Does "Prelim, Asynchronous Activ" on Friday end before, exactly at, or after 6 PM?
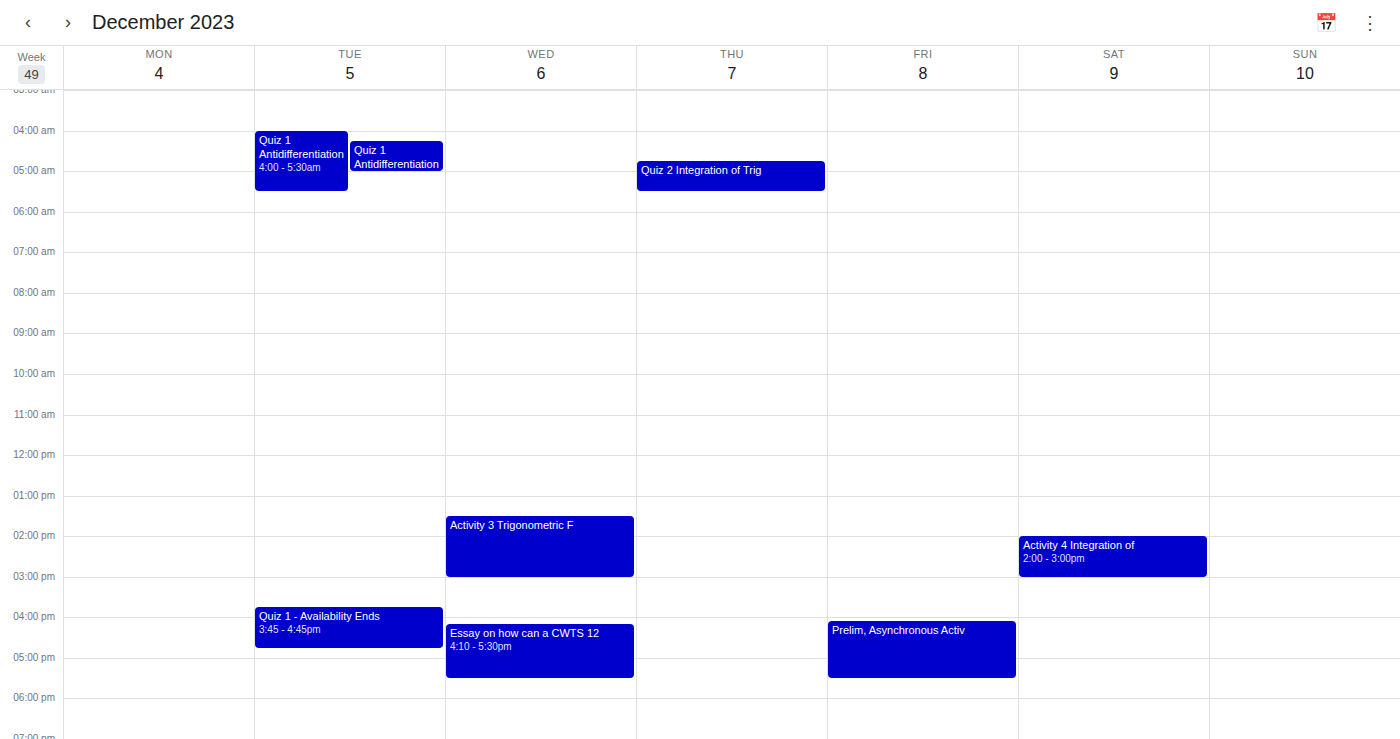
5:30 PM -- before 6 PM, 30 minutes above the 6 PM line.